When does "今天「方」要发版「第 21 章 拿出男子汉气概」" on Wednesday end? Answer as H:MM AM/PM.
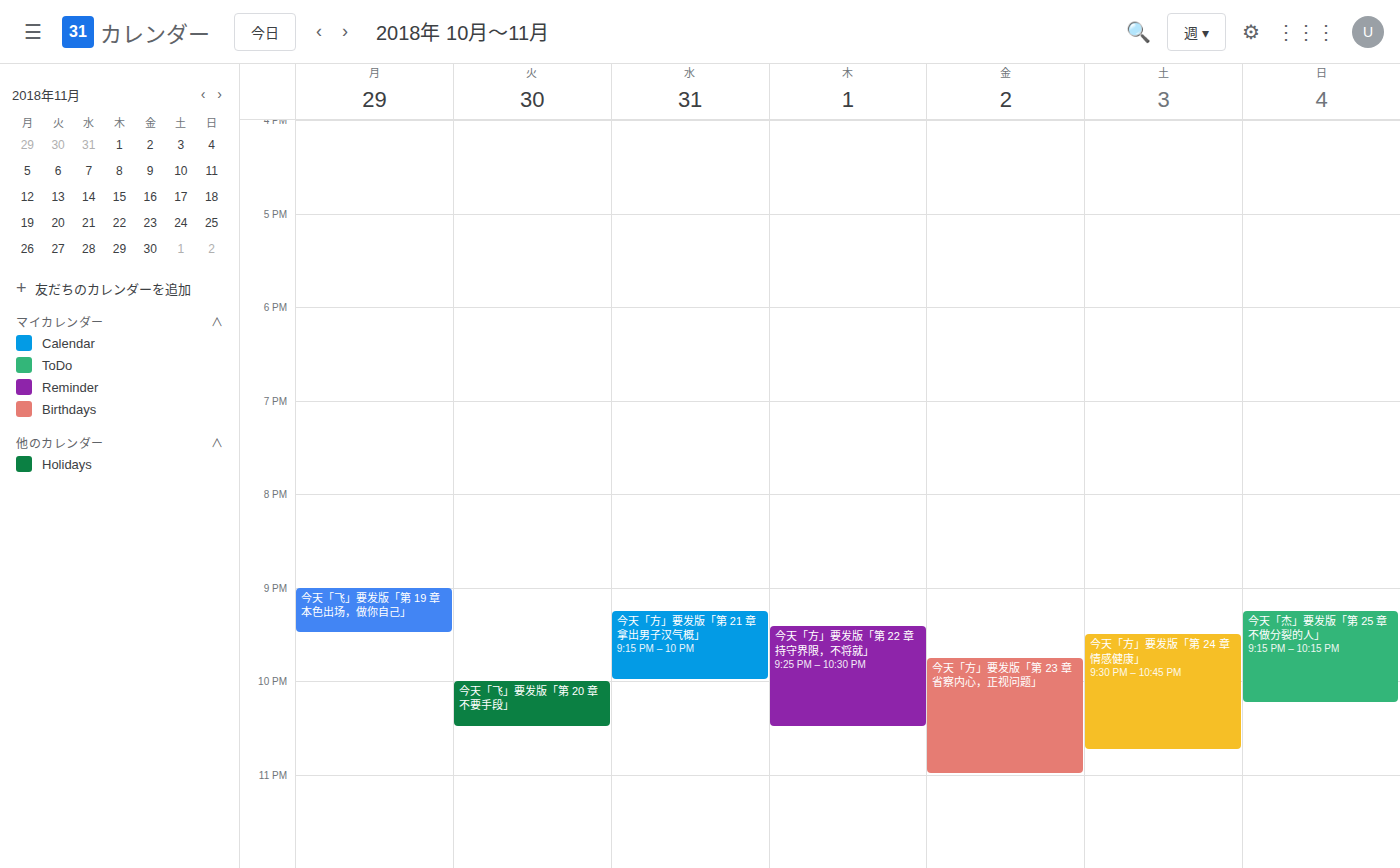
10:00 PM